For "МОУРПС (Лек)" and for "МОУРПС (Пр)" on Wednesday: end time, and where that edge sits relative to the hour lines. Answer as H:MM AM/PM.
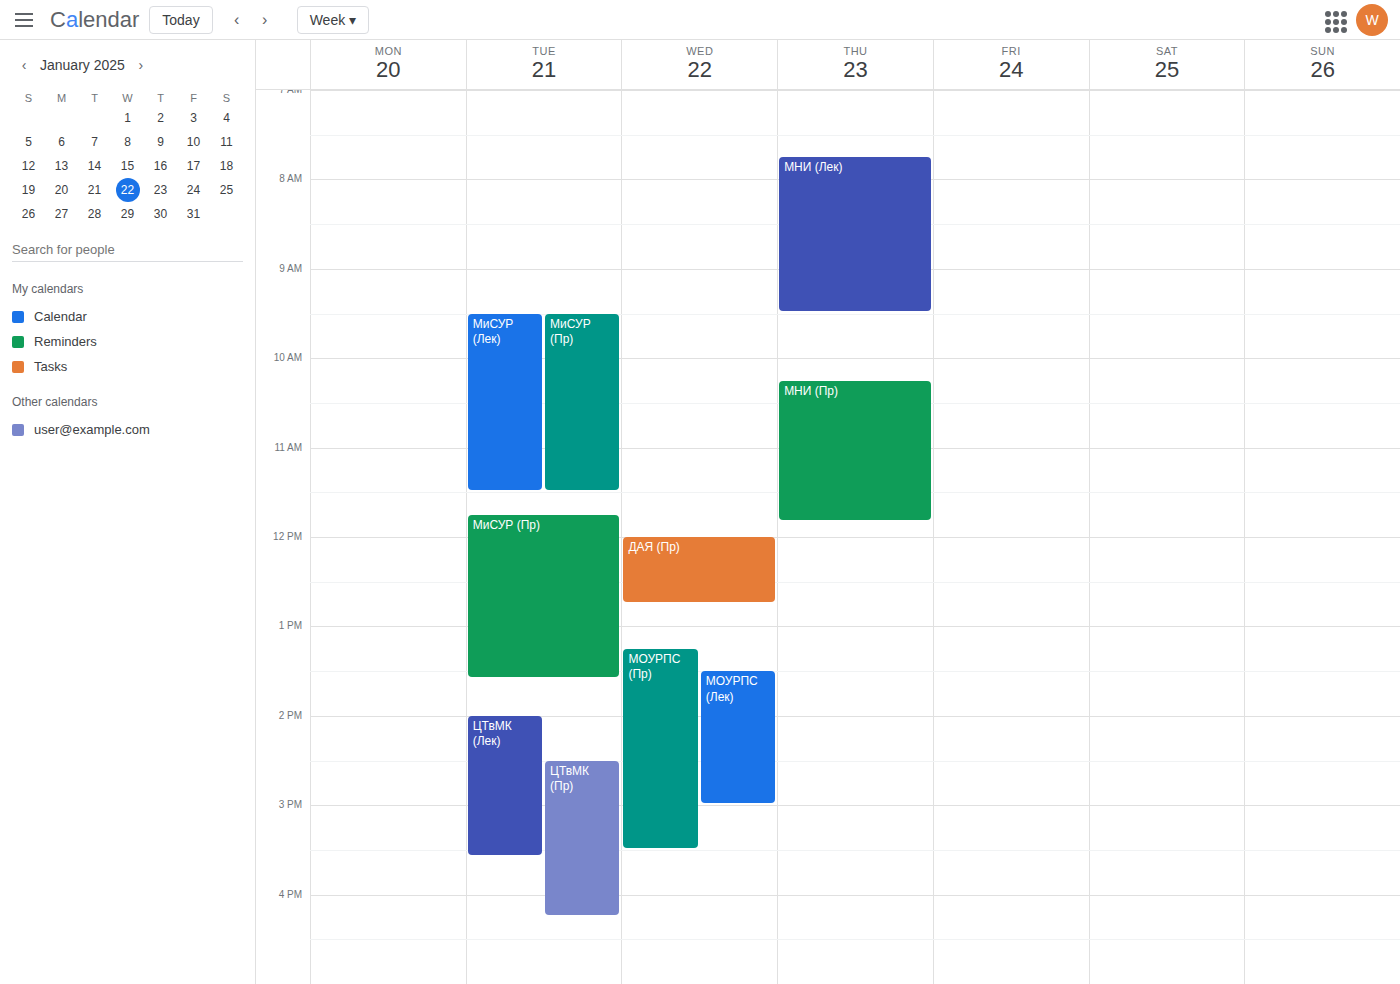
"МОУРПС (Лек)": 3:00 PM, exactly on the 3 PM line. "МОУРПС (Пр)": 3:30 PM, halfway between the 3 PM and 4 PM lines.